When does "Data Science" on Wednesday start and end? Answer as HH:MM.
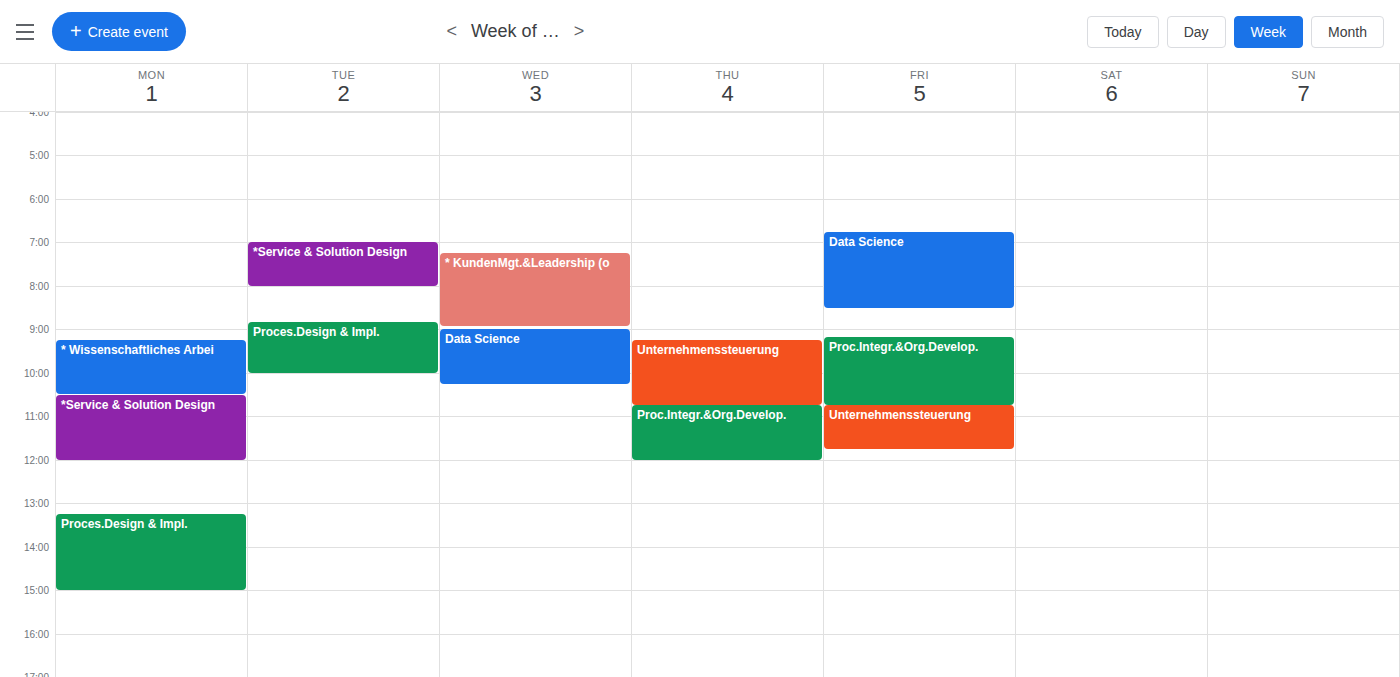
09:00 to 10:15